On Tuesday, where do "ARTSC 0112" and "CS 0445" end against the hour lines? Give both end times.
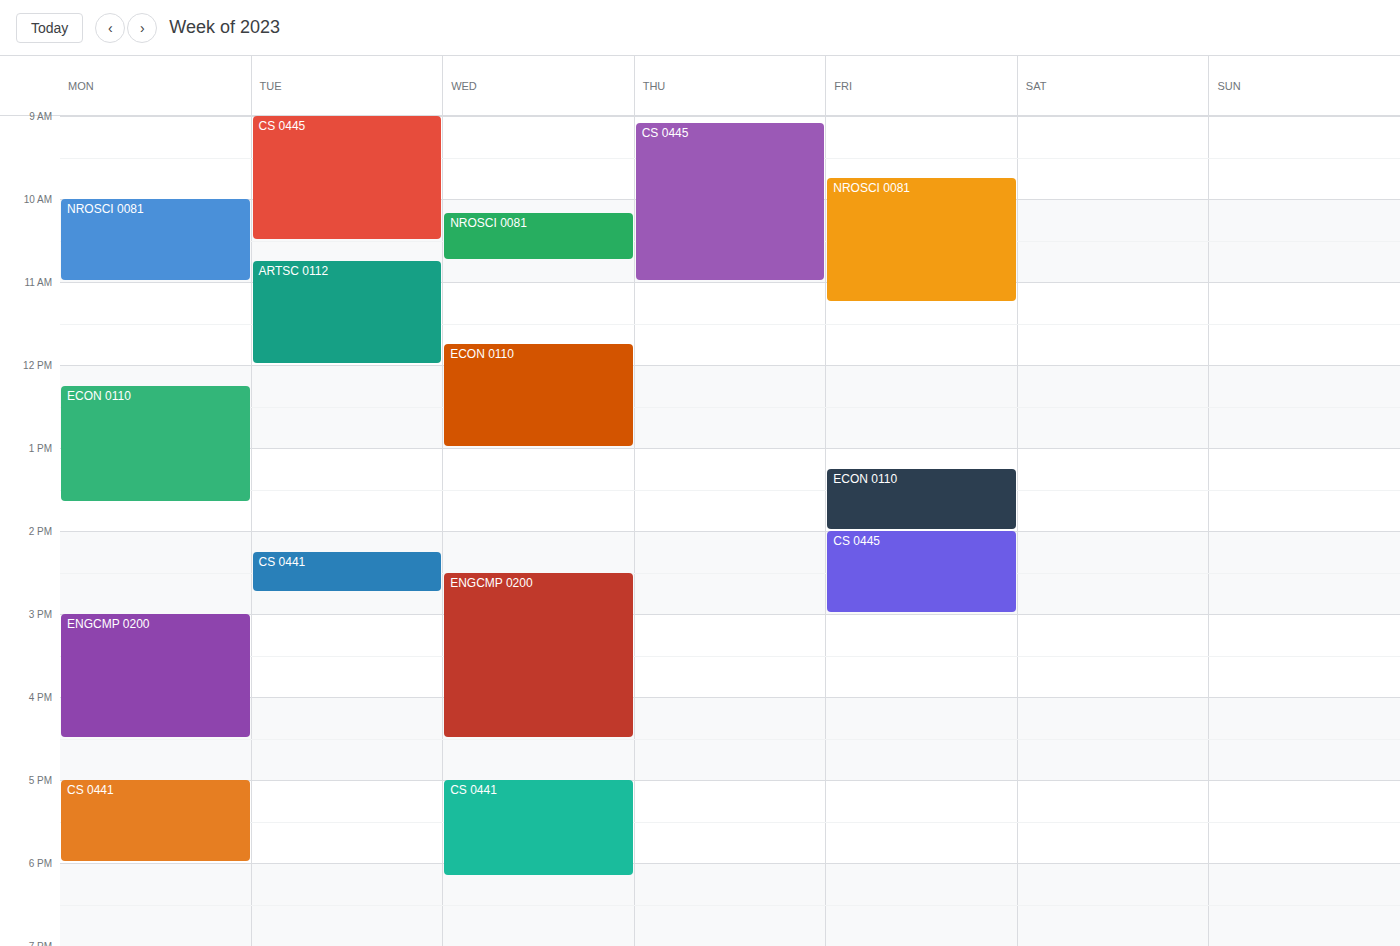
"ARTSC 0112": 12:00 PM, exactly on the 12 PM line. "CS 0445": 10:30 AM, halfway between the 10 AM and 11 AM lines.